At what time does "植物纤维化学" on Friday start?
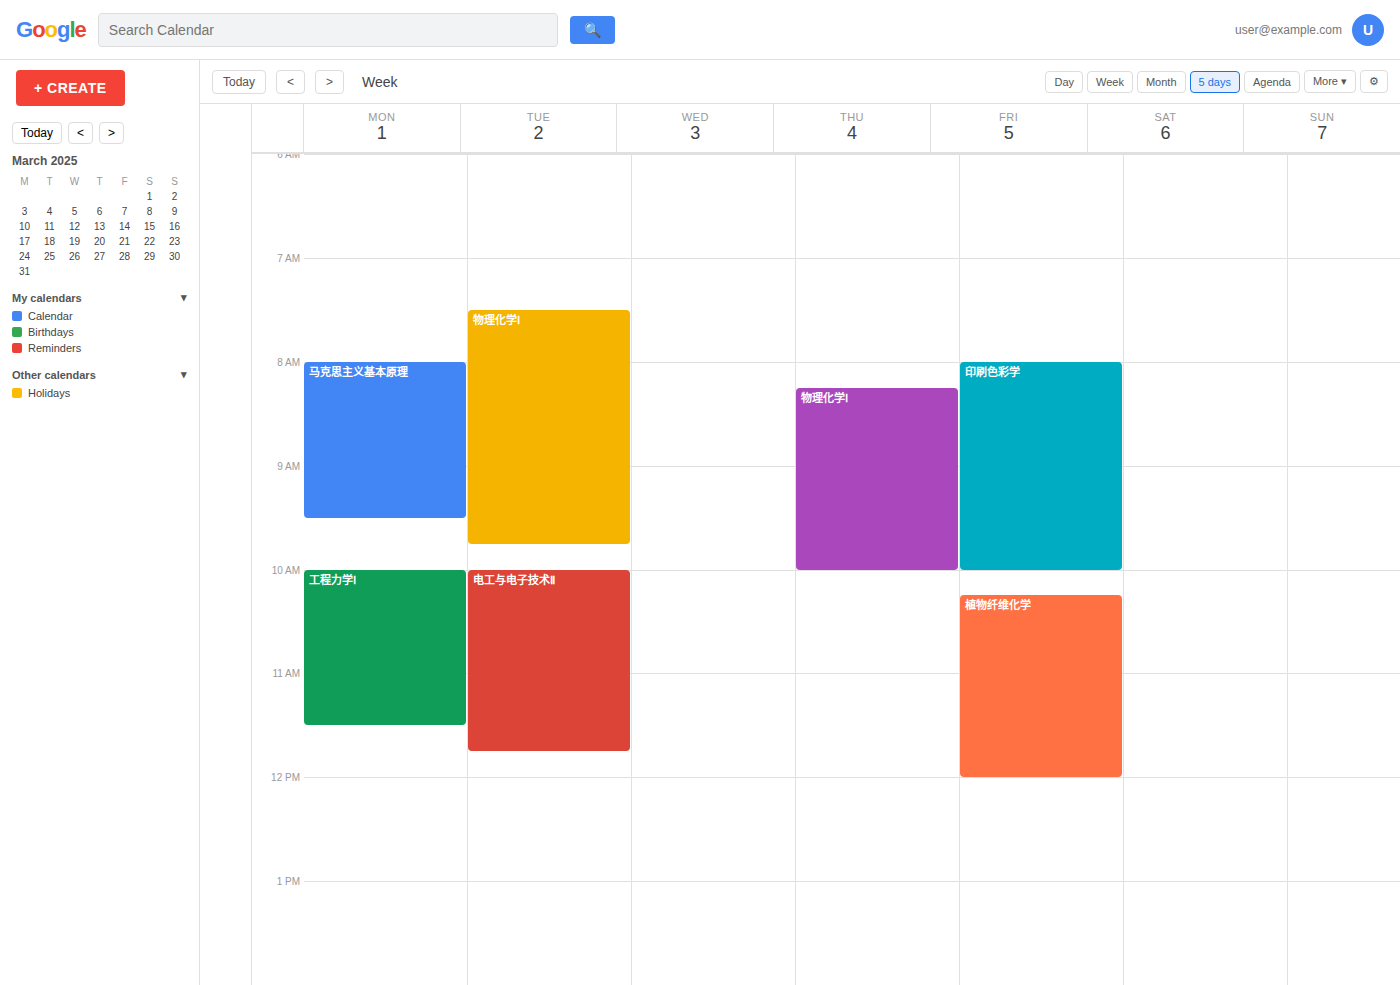
10:15 AM